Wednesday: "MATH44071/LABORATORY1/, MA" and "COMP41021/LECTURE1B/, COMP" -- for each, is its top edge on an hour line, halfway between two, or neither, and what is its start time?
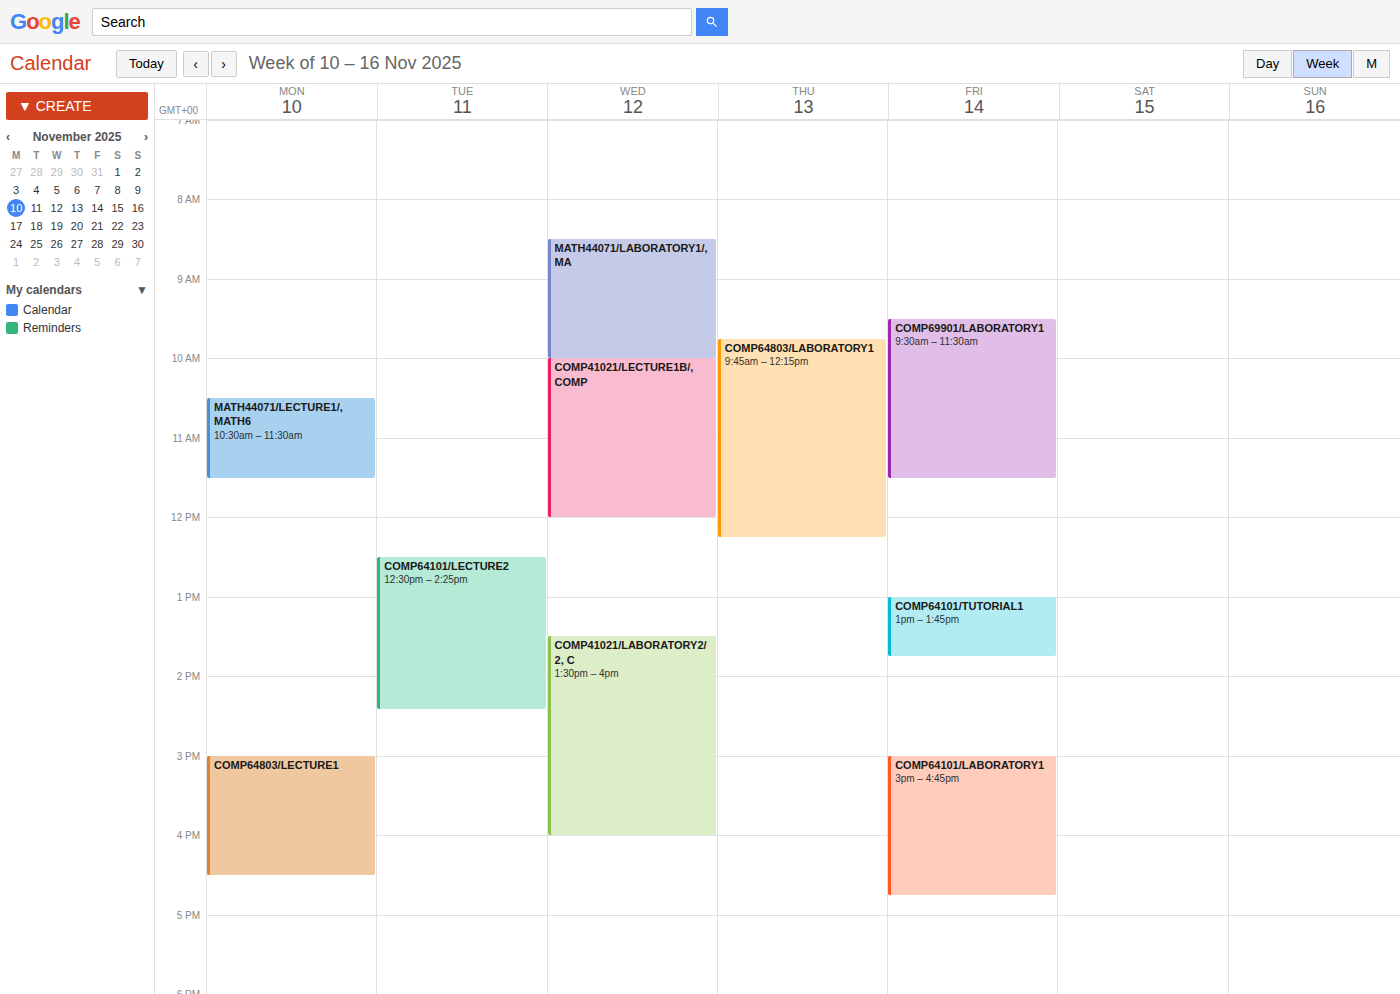
"MATH44071/LABORATORY1/, MA": 8:30 AM, halfway between the 8 AM and 9 AM lines. "COMP41021/LECTURE1B/, COMP": 10:00 AM, exactly on the 10 AM line.